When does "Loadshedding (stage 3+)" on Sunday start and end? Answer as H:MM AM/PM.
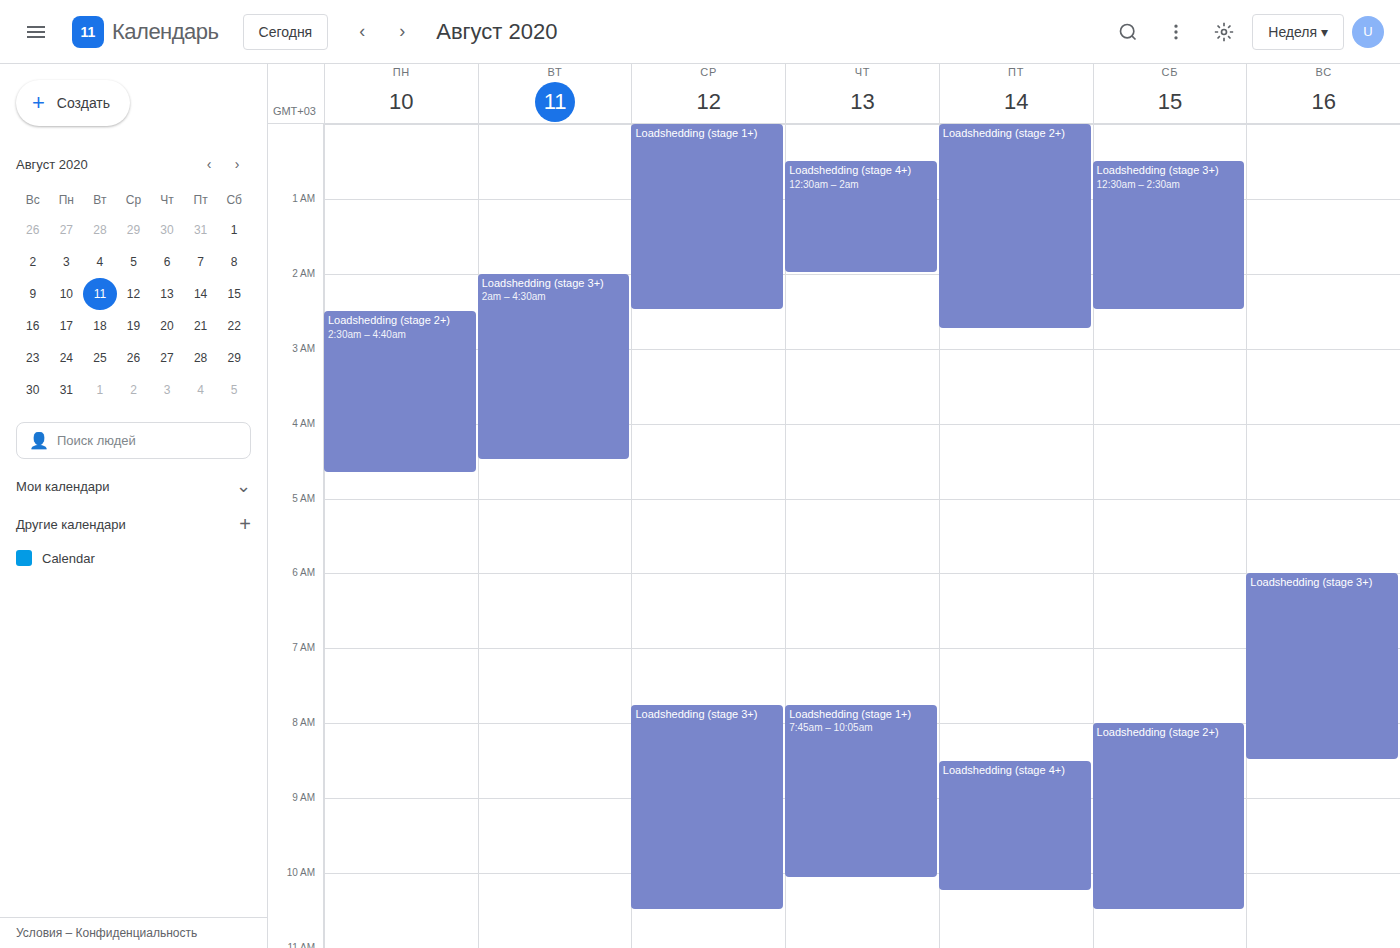
6:00 AM to 8:30 AM